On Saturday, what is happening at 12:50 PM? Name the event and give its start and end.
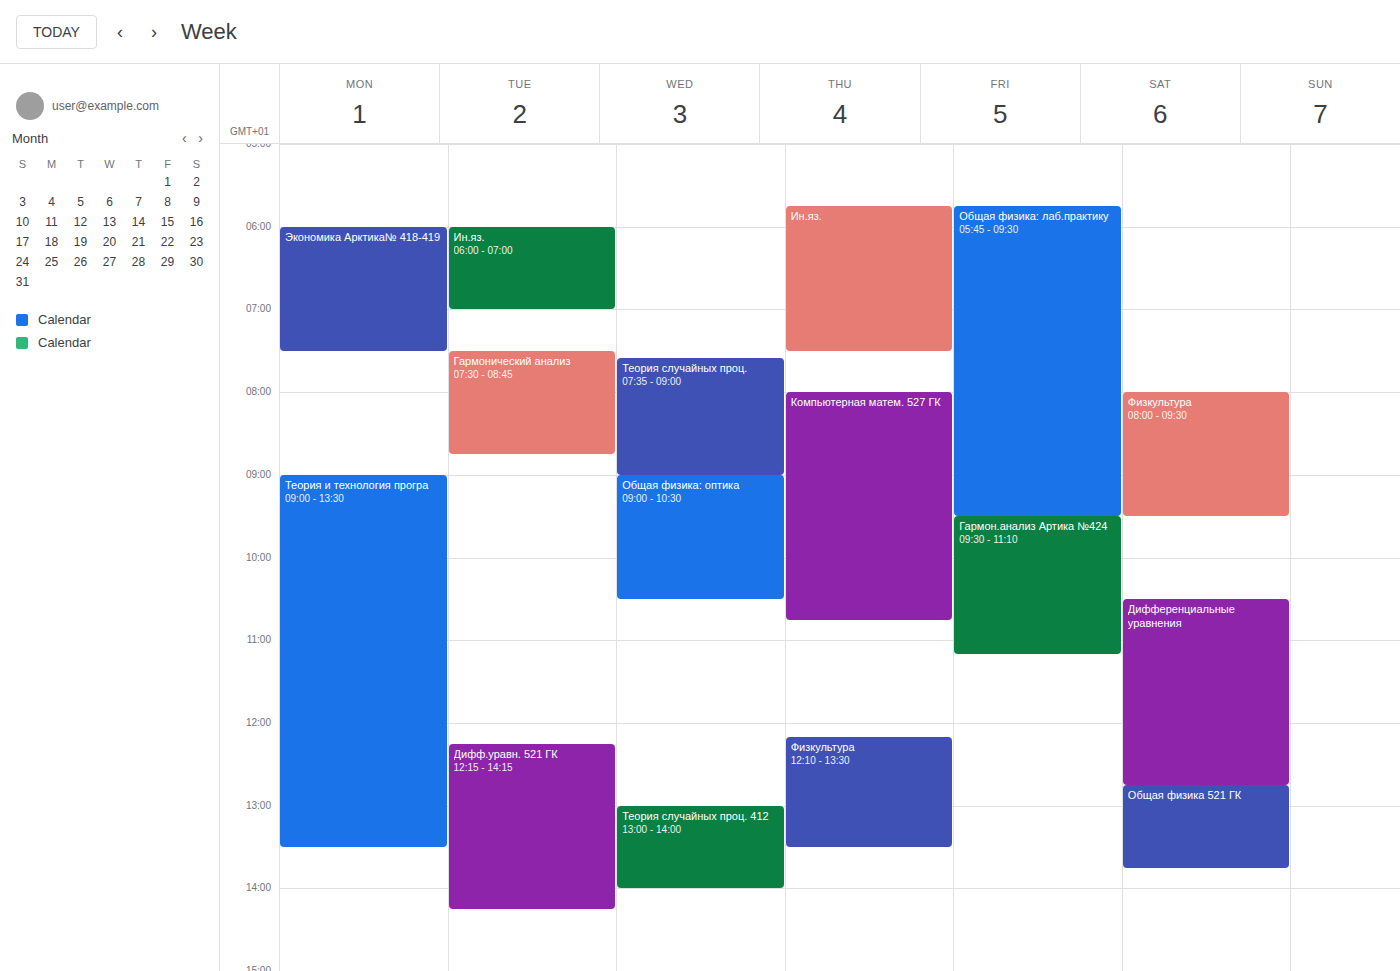
"Общая физика 521 ГК", 12:45 PM to 1:45 PM